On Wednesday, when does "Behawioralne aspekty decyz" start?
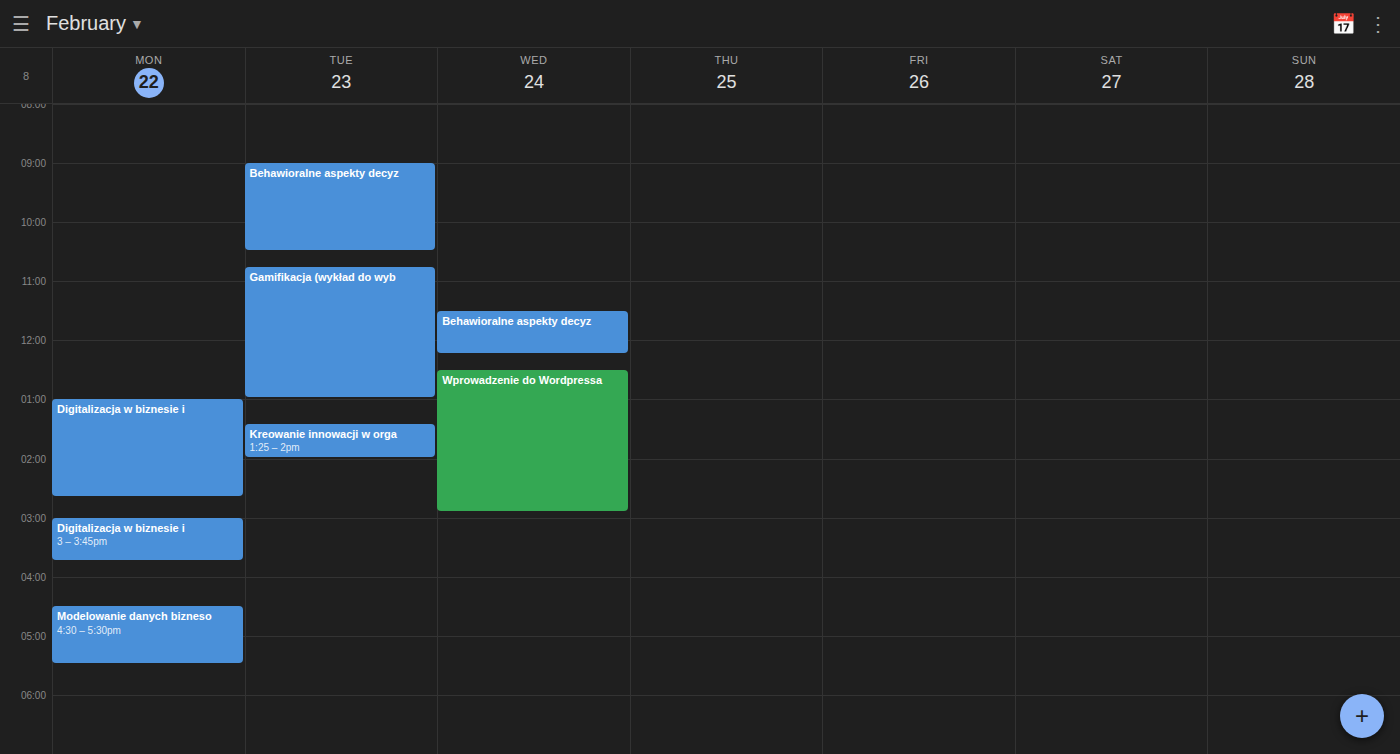
11:30 AM